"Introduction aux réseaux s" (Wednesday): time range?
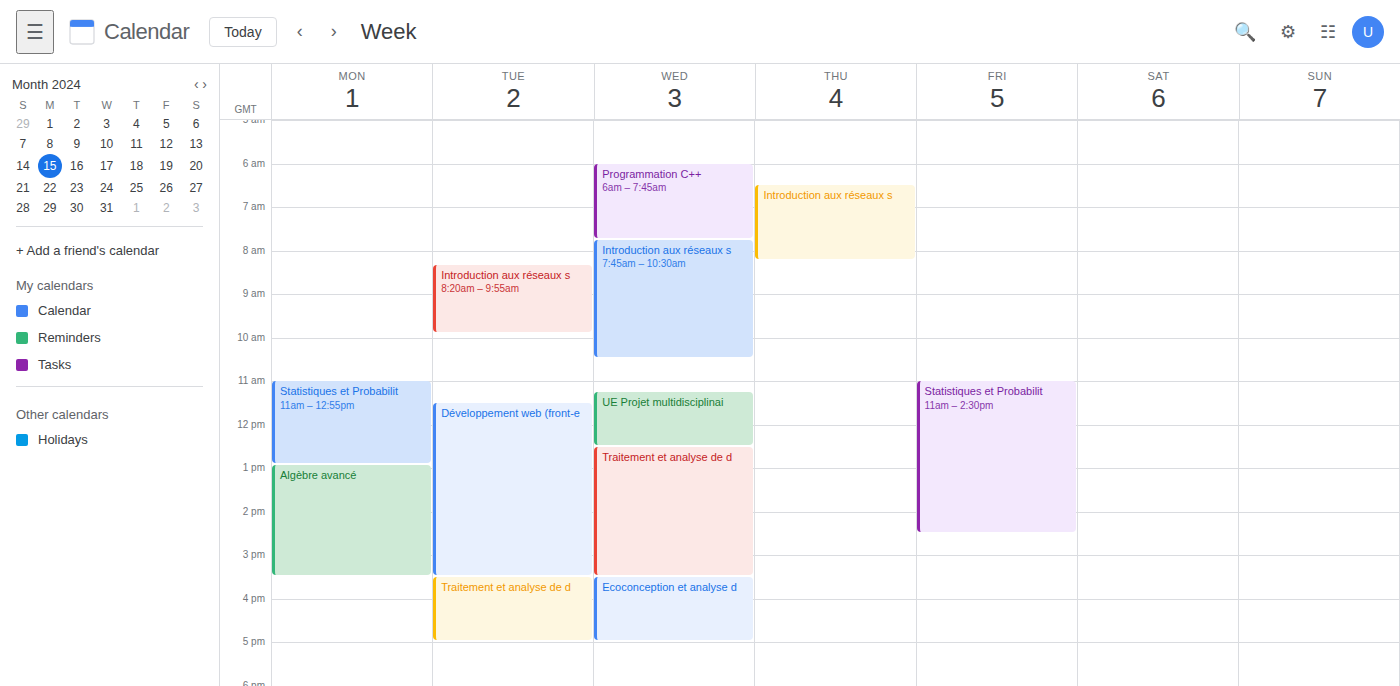
7:45 AM to 10:30 AM